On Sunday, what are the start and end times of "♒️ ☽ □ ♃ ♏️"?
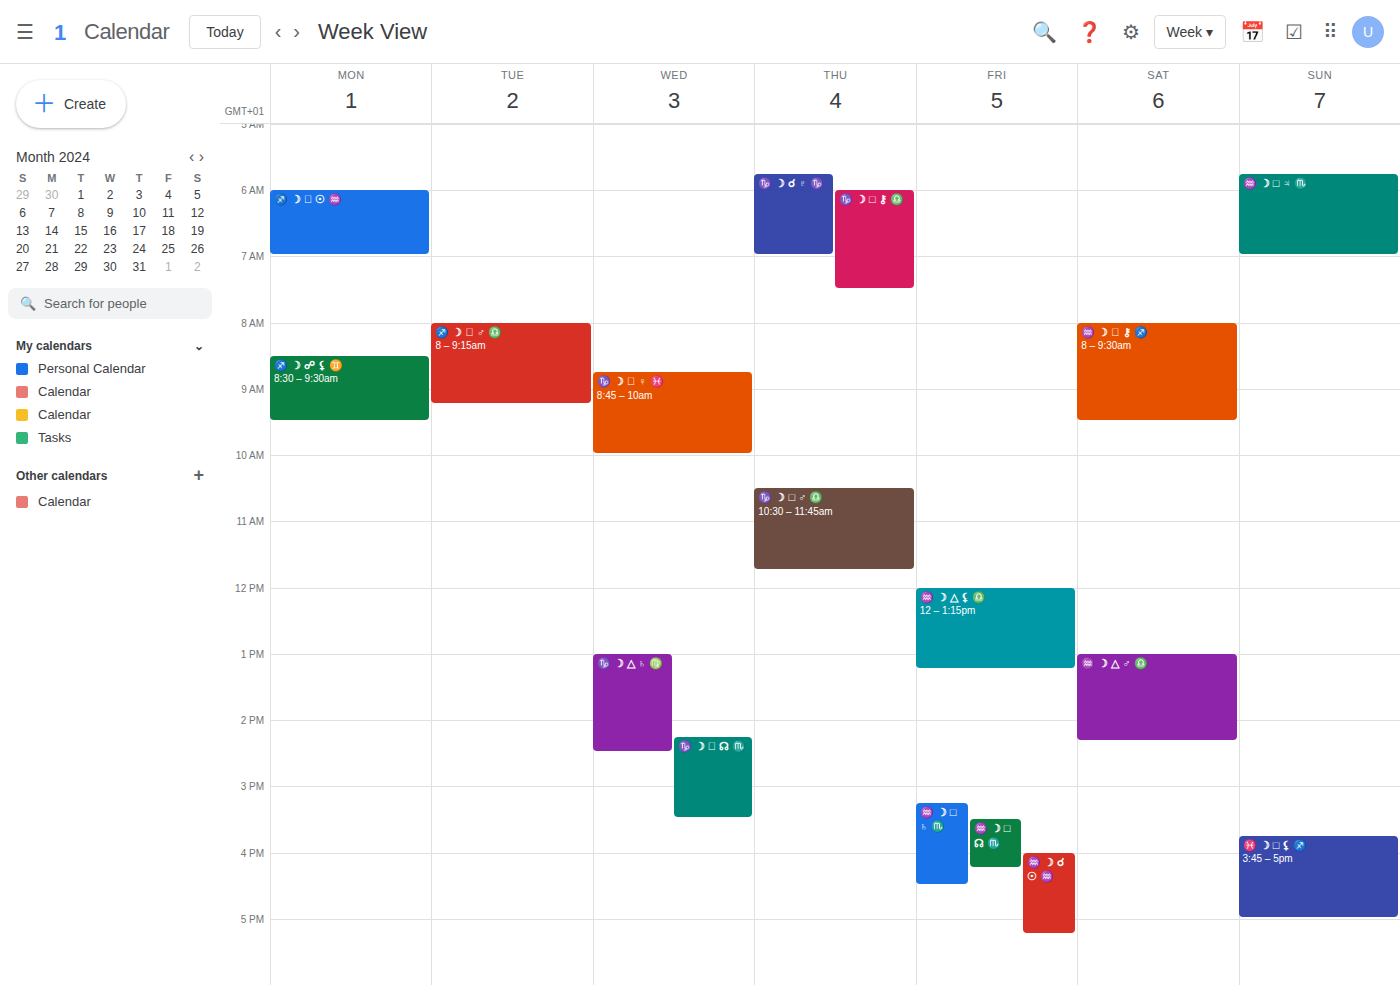
5:45 AM to 7:00 AM